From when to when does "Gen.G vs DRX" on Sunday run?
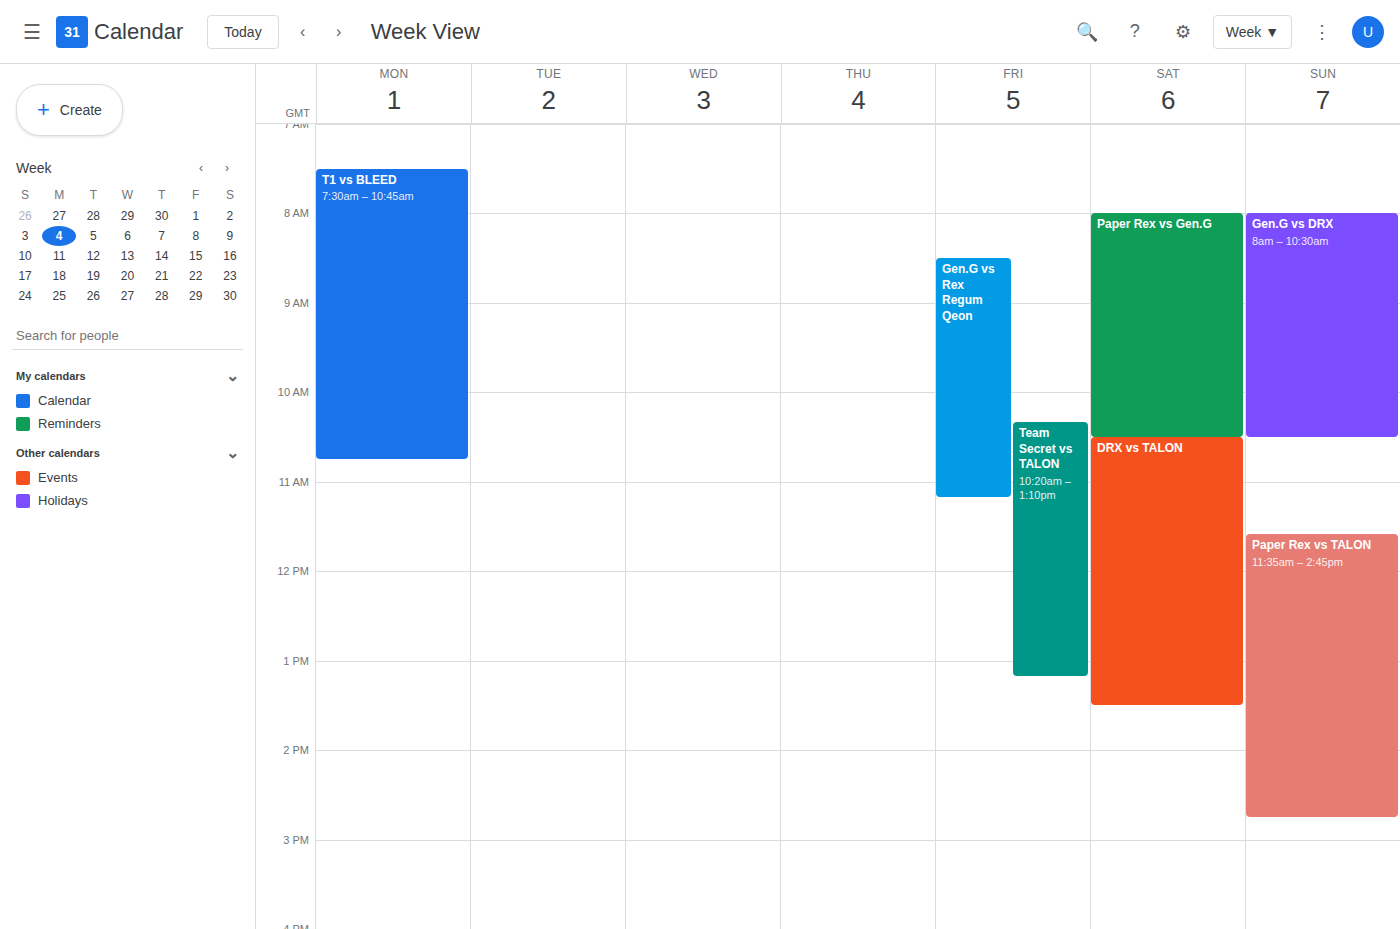
08:00 to 10:30